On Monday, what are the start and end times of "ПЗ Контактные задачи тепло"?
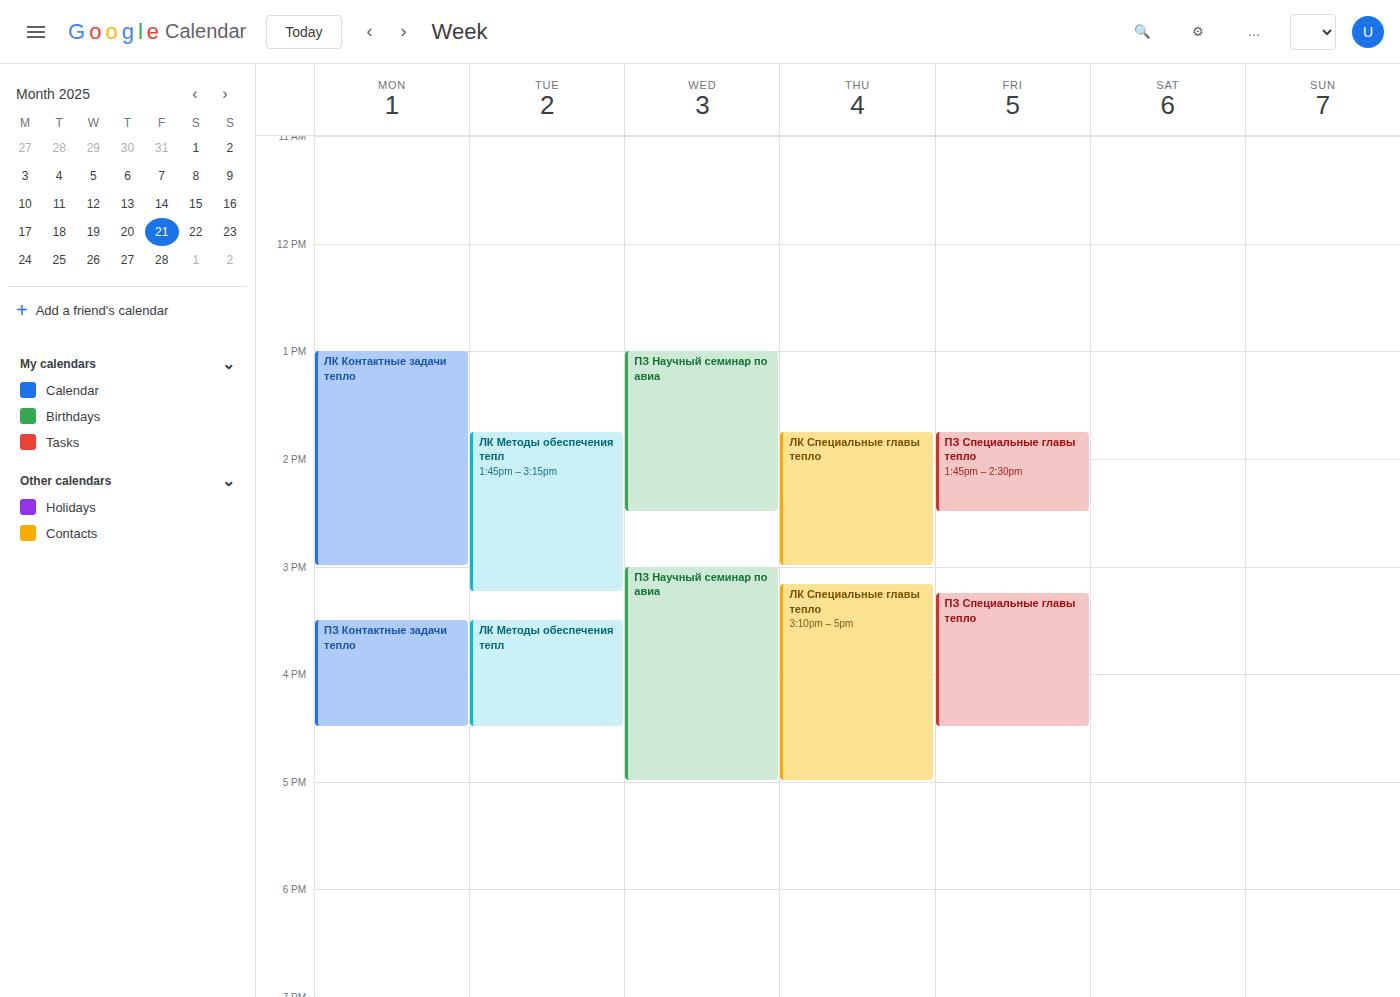
3:30 PM to 4:30 PM